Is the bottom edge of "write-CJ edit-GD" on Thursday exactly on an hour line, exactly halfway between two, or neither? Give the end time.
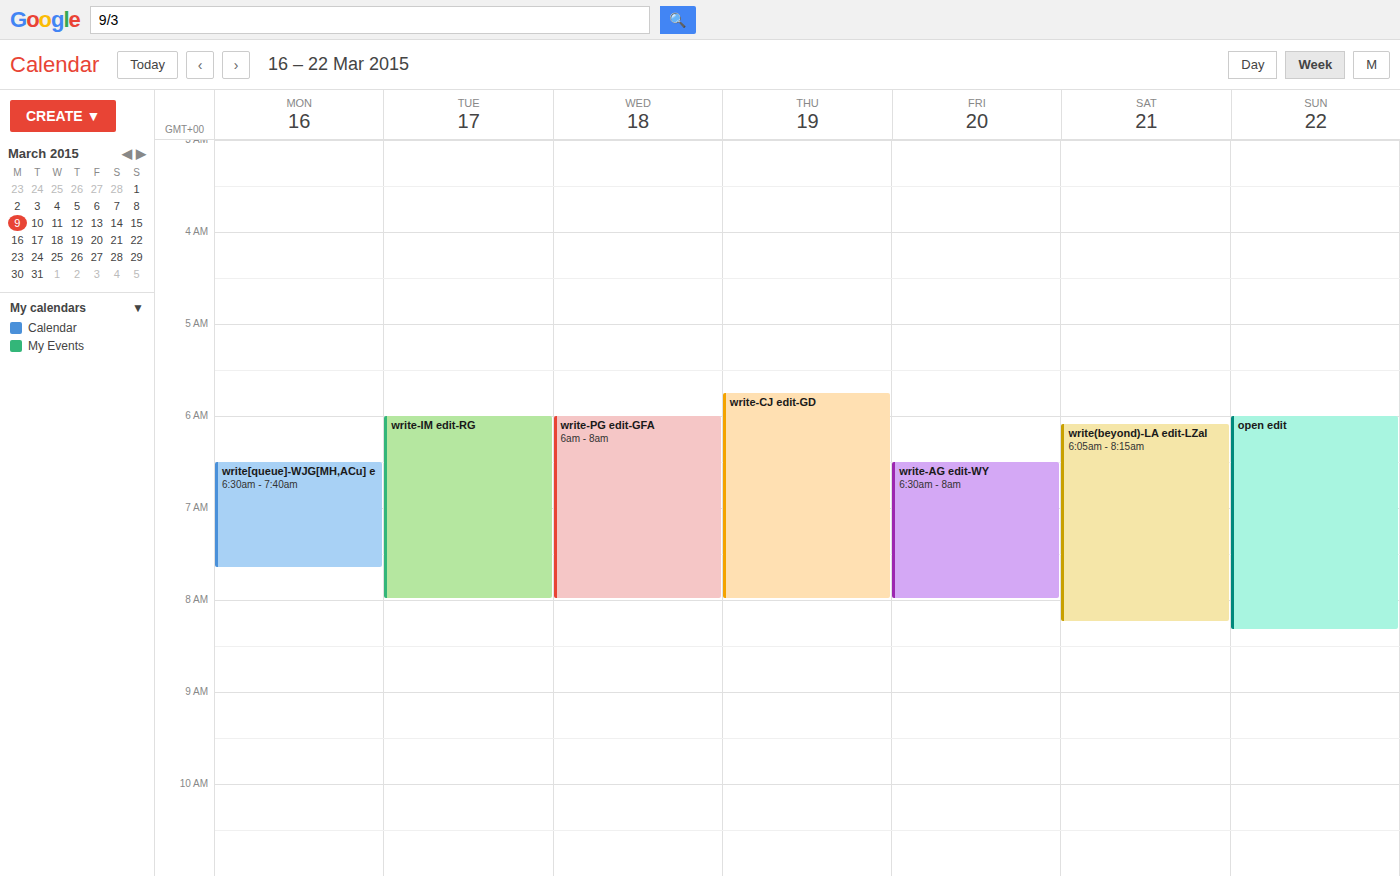
8:00 AM -- exactly on the 8 AM line.